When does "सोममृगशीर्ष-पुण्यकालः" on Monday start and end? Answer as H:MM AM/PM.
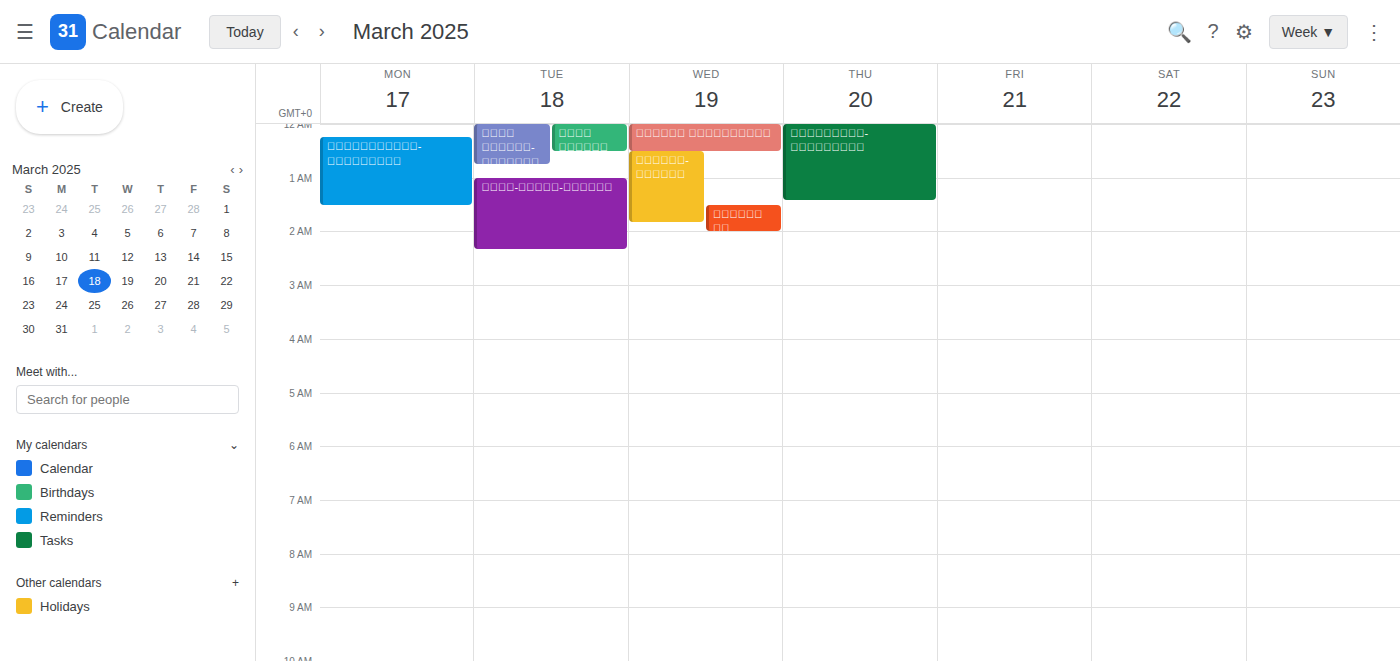
12:15 AM to 1:30 AM